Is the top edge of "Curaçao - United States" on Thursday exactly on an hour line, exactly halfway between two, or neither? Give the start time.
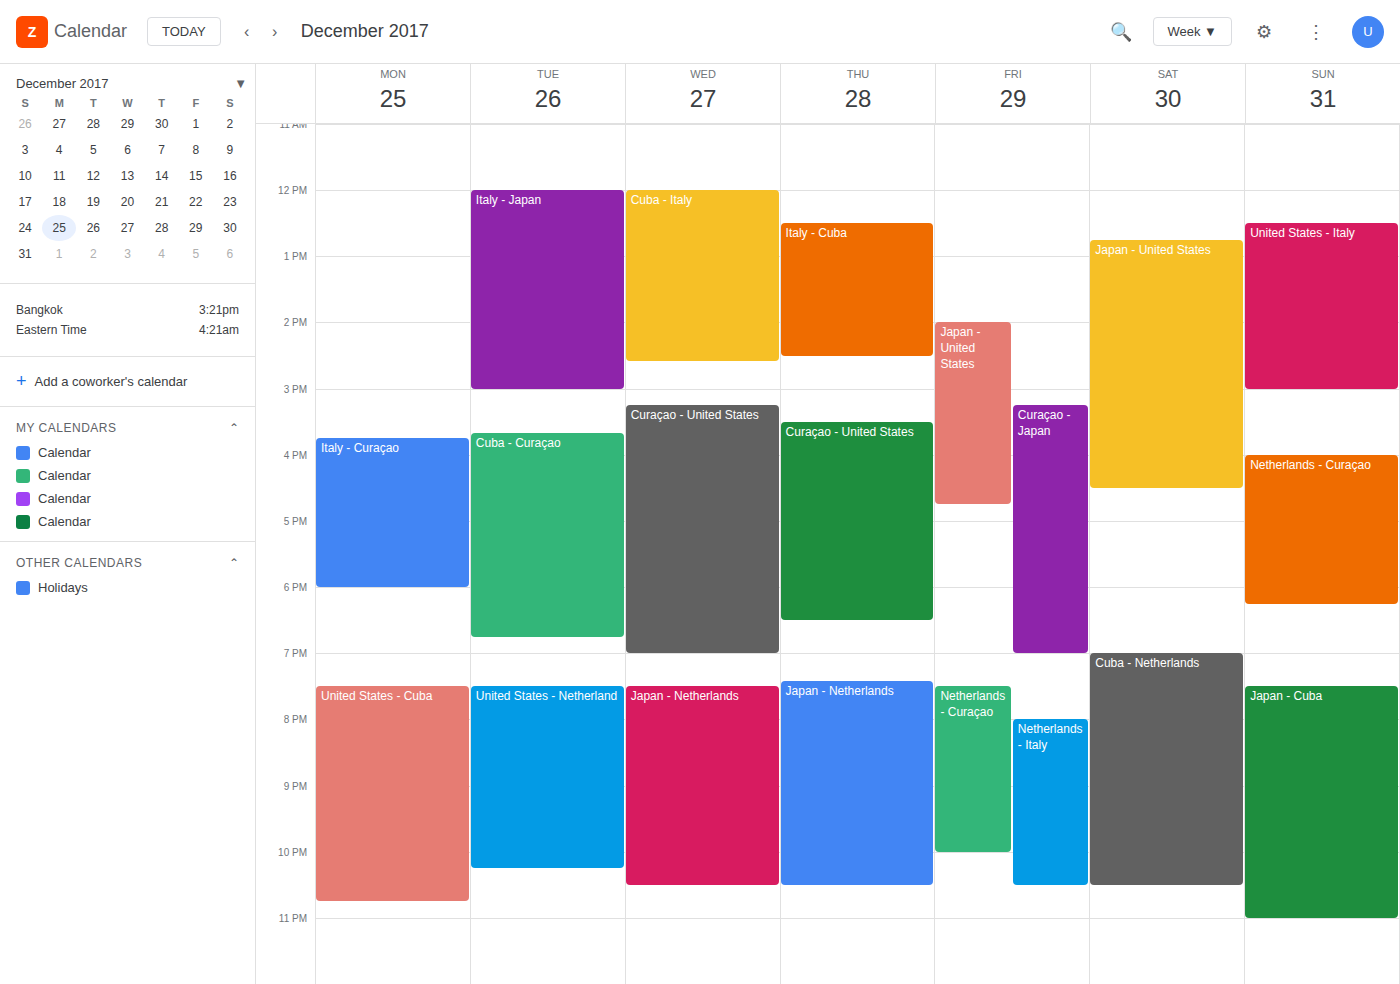
15:30 -- halfway between the 15:00 and 16:00 lines.